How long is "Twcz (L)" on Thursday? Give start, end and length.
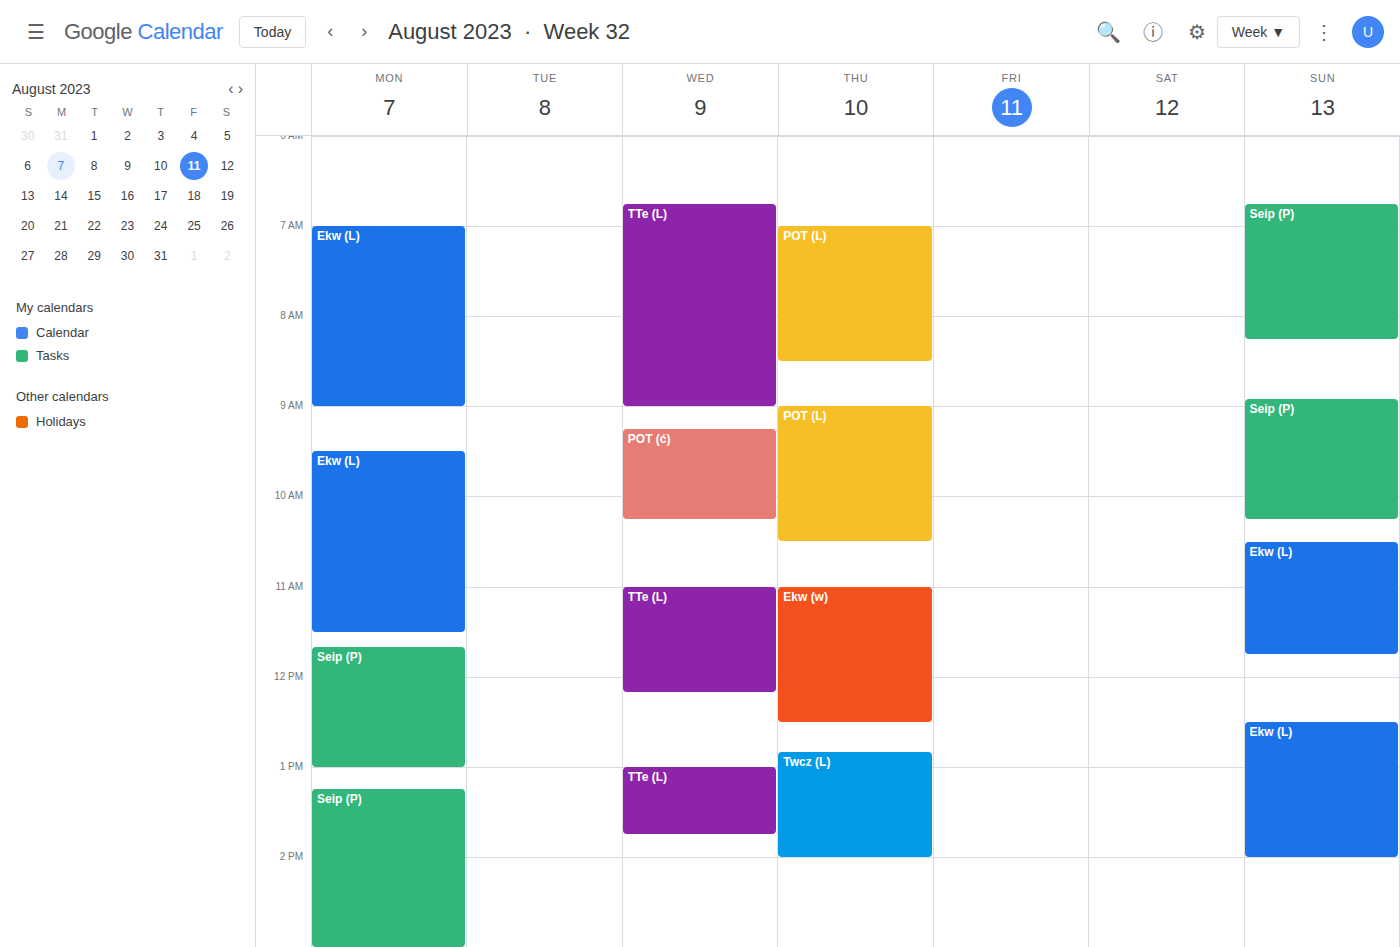
12:50 PM to 2:00 PM, 1 hour 10 minutes